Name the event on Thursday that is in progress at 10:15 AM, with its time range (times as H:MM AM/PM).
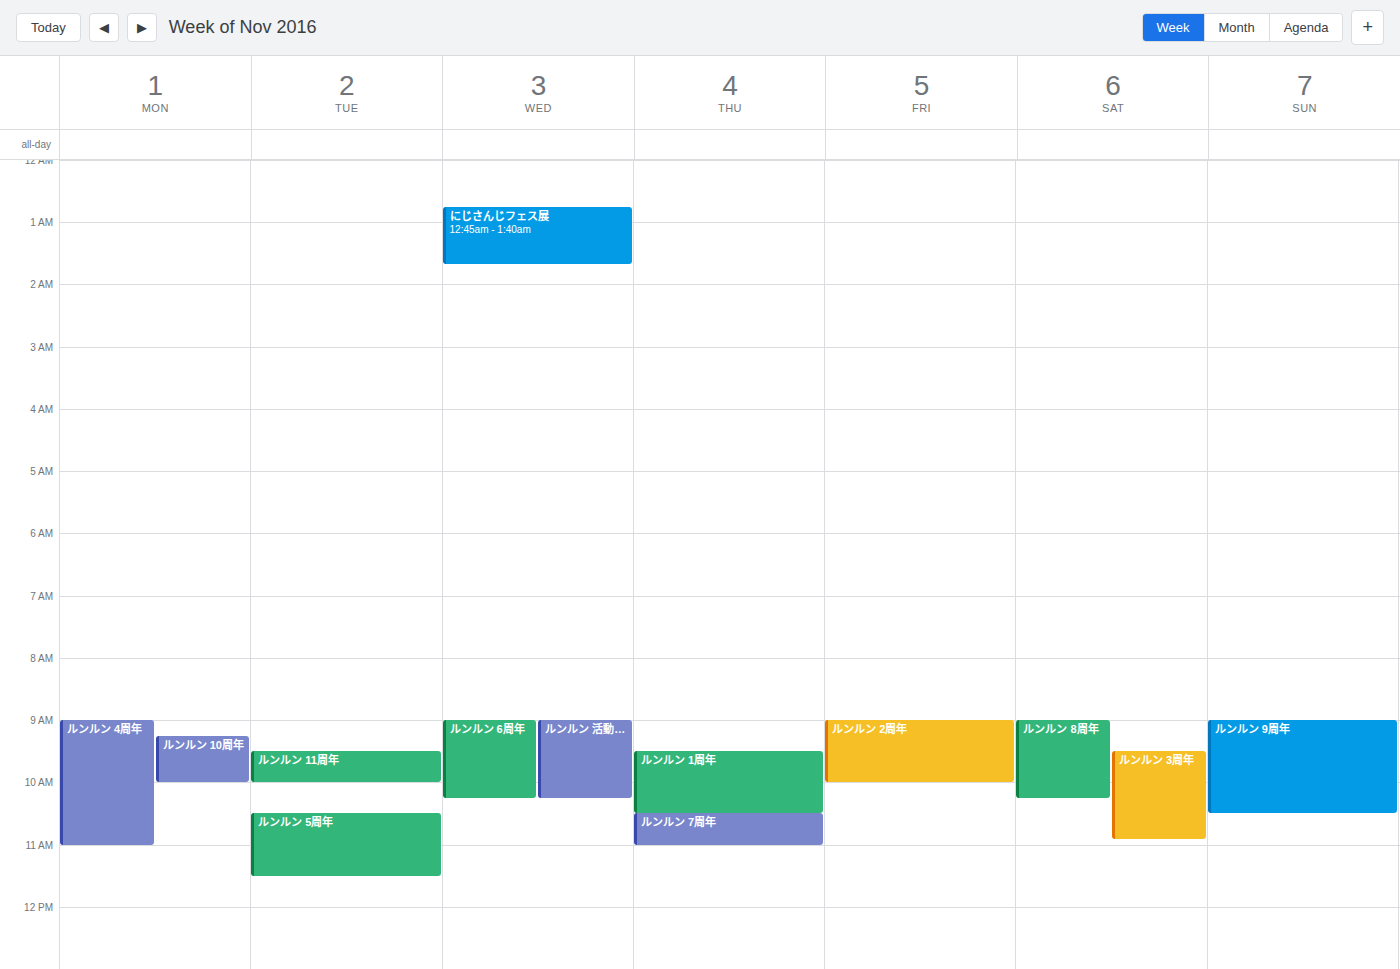
"ルンルン 1周年", 9:30 AM to 10:30 AM